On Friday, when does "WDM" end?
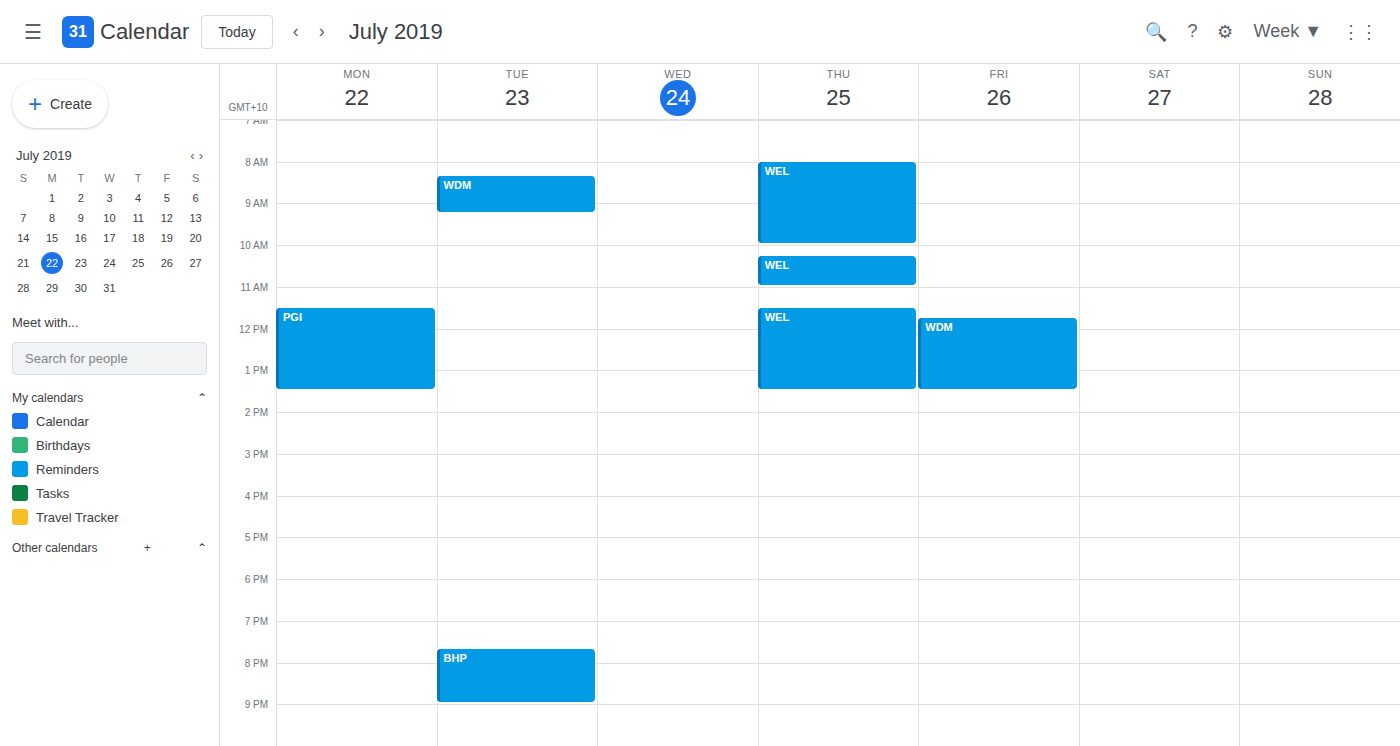
1:30 PM